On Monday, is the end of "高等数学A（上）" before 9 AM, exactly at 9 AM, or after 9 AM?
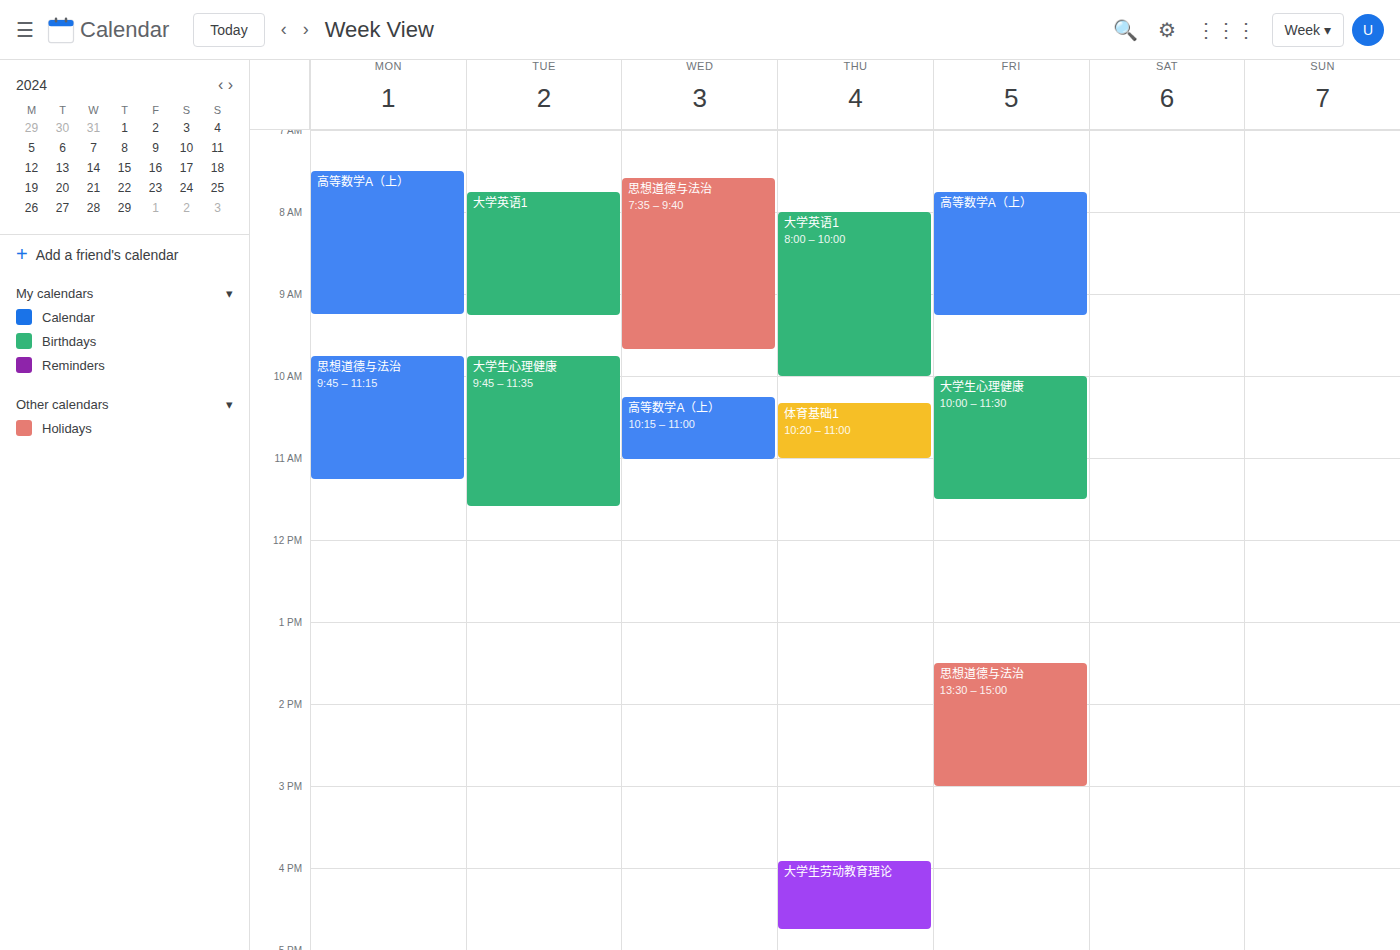
9:15 AM -- after 9 AM, 15 minutes below the 9 AM line.